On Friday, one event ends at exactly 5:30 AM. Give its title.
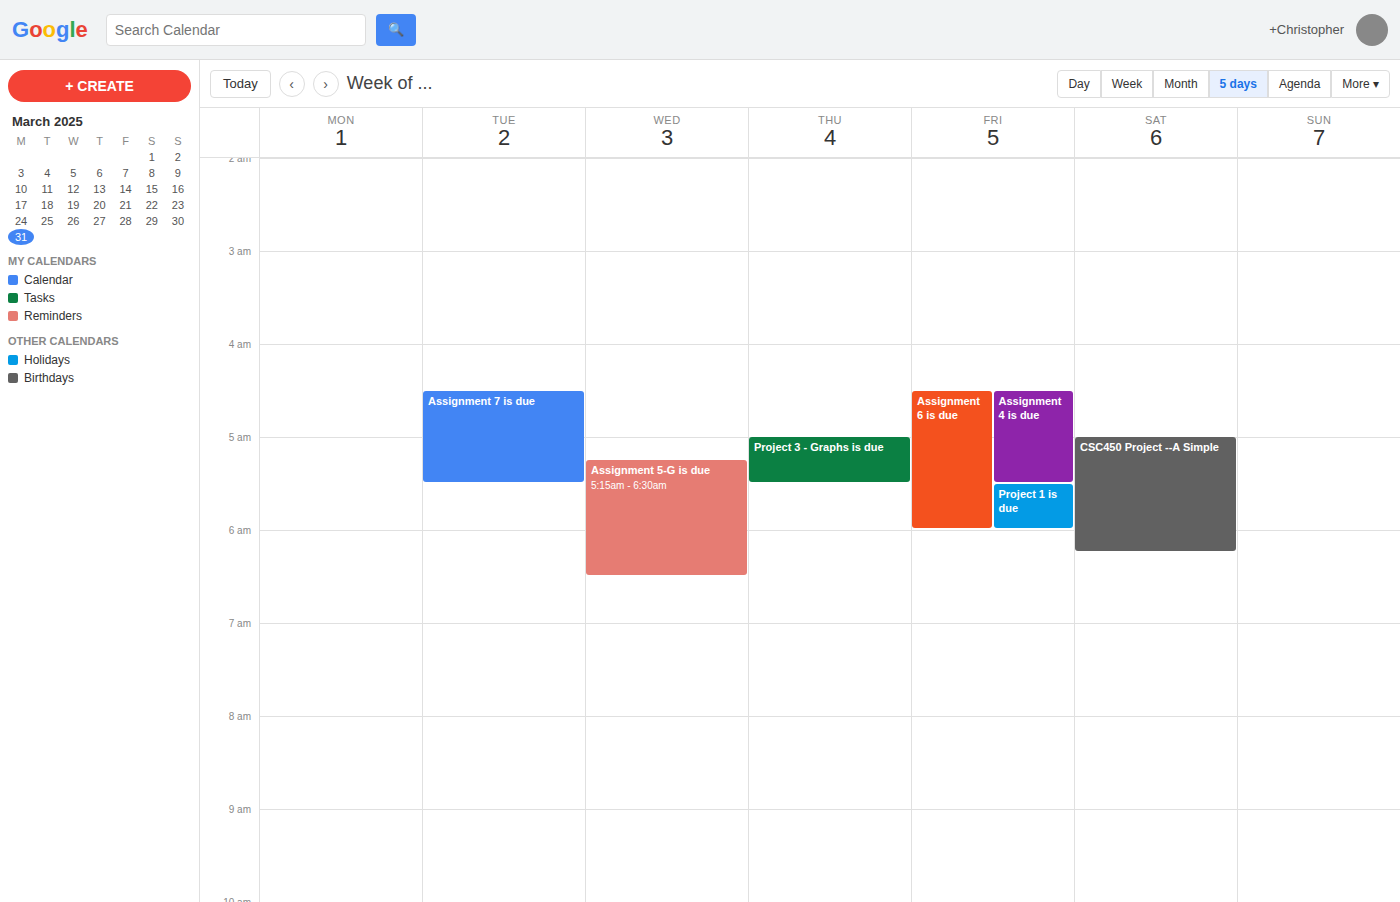
"Assignment 4 is due"